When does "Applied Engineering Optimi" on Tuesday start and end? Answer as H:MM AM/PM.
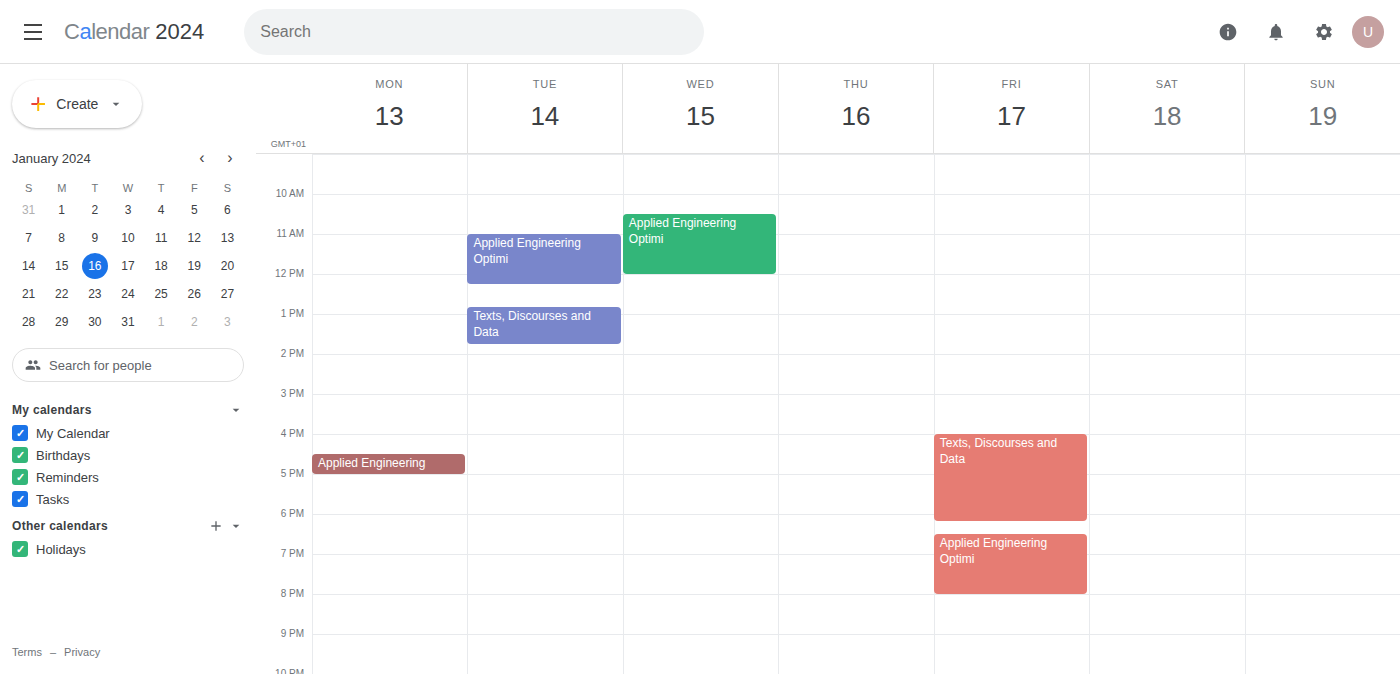
11:00 AM to 12:15 PM